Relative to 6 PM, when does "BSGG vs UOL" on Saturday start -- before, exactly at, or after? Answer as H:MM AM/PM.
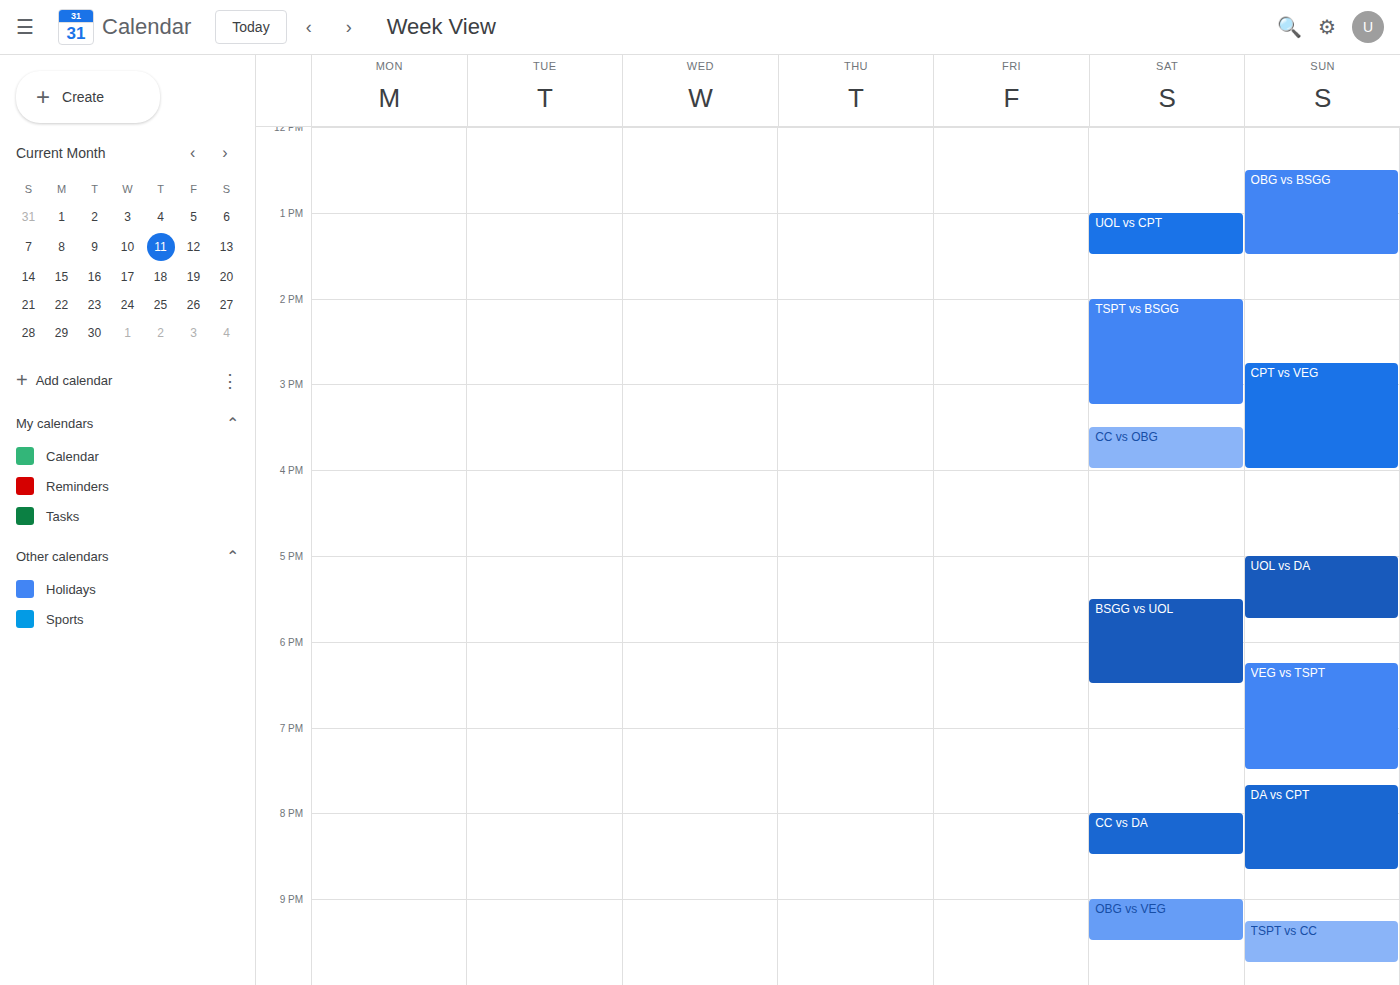
5:30 PM -- before 6 PM, 30 minutes above the 6 PM line.